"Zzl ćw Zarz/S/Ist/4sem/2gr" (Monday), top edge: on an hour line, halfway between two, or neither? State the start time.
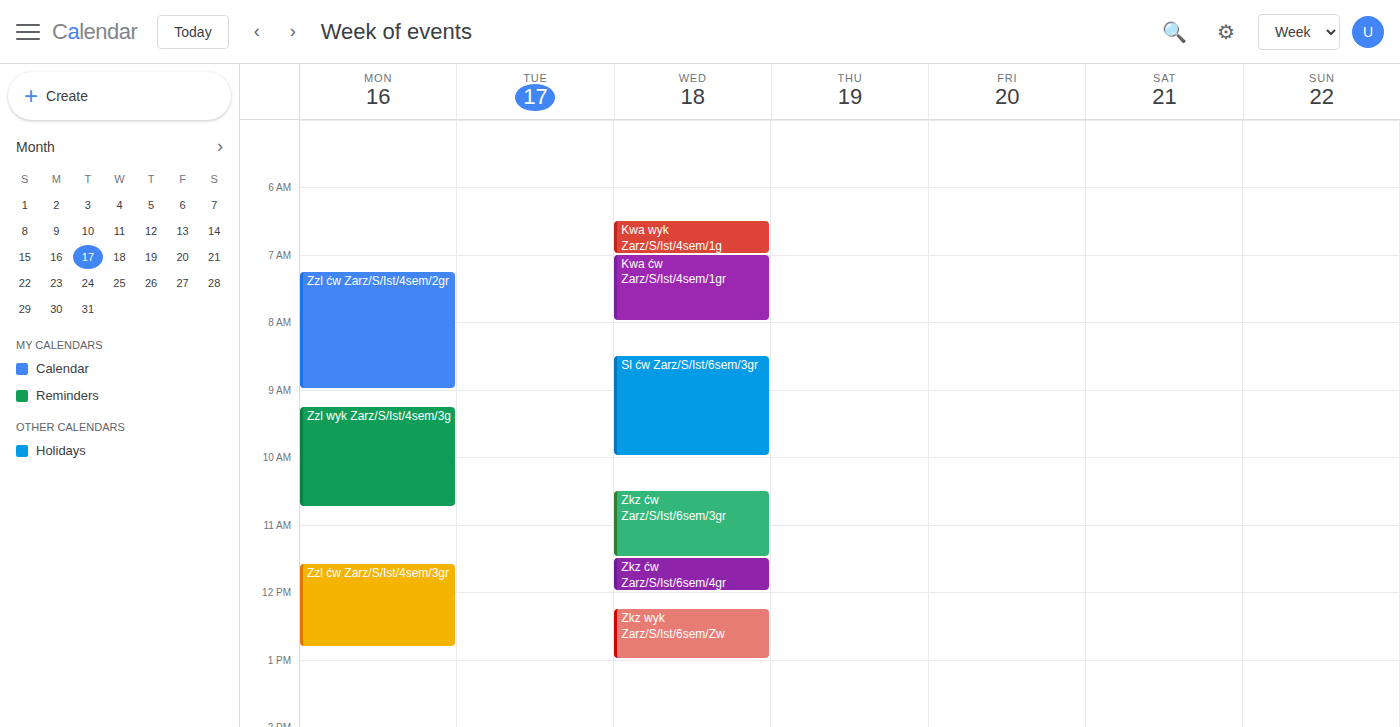
7:15 AM -- neither: a quarter of the way from the 7 AM line to the 8 AM line.